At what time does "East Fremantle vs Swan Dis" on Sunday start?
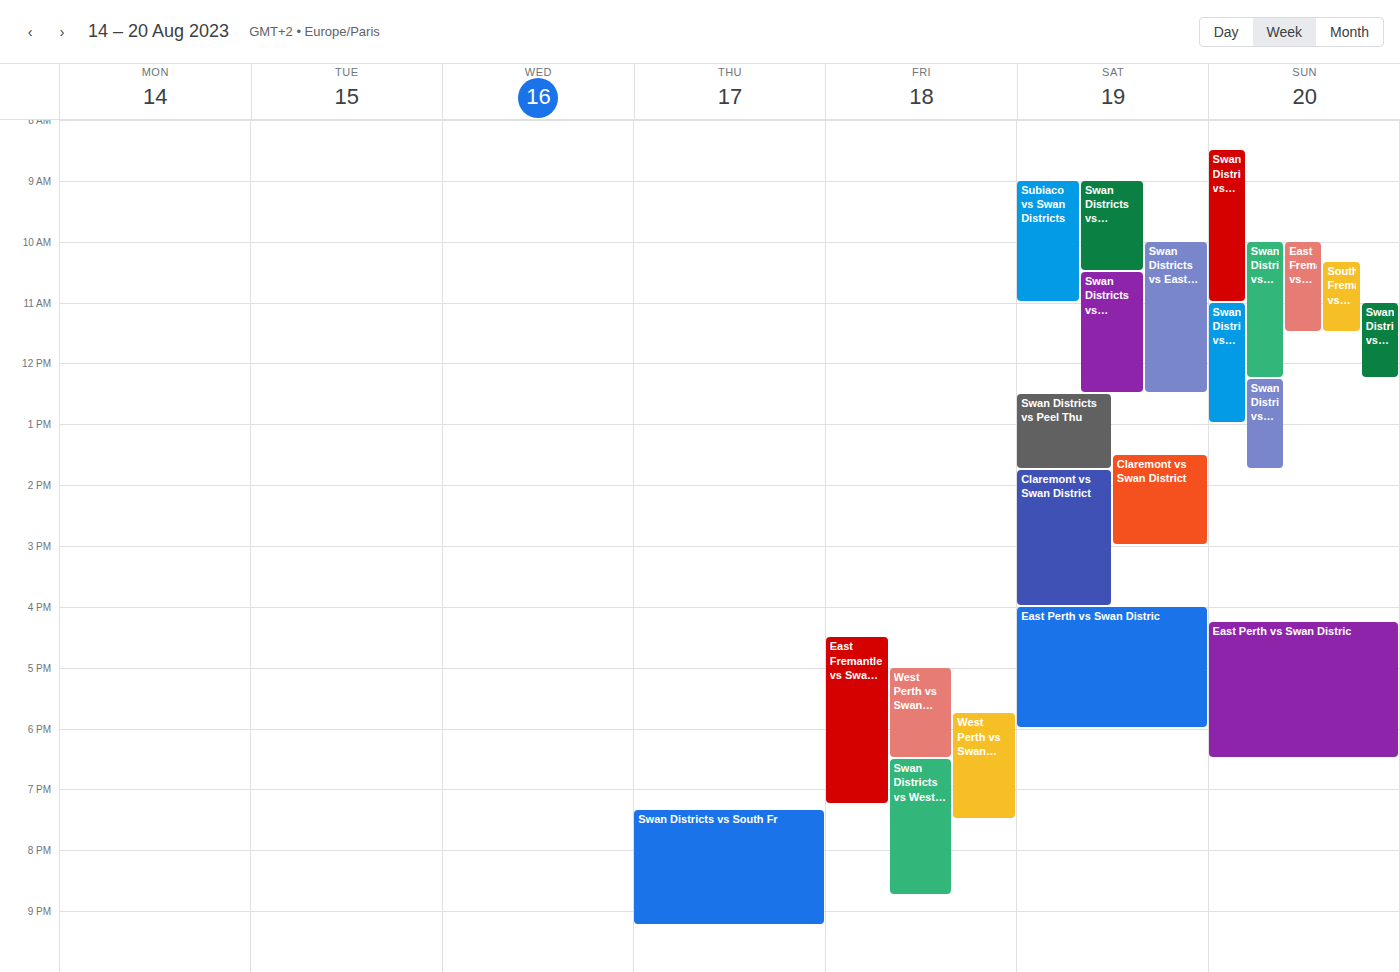
10:00 AM